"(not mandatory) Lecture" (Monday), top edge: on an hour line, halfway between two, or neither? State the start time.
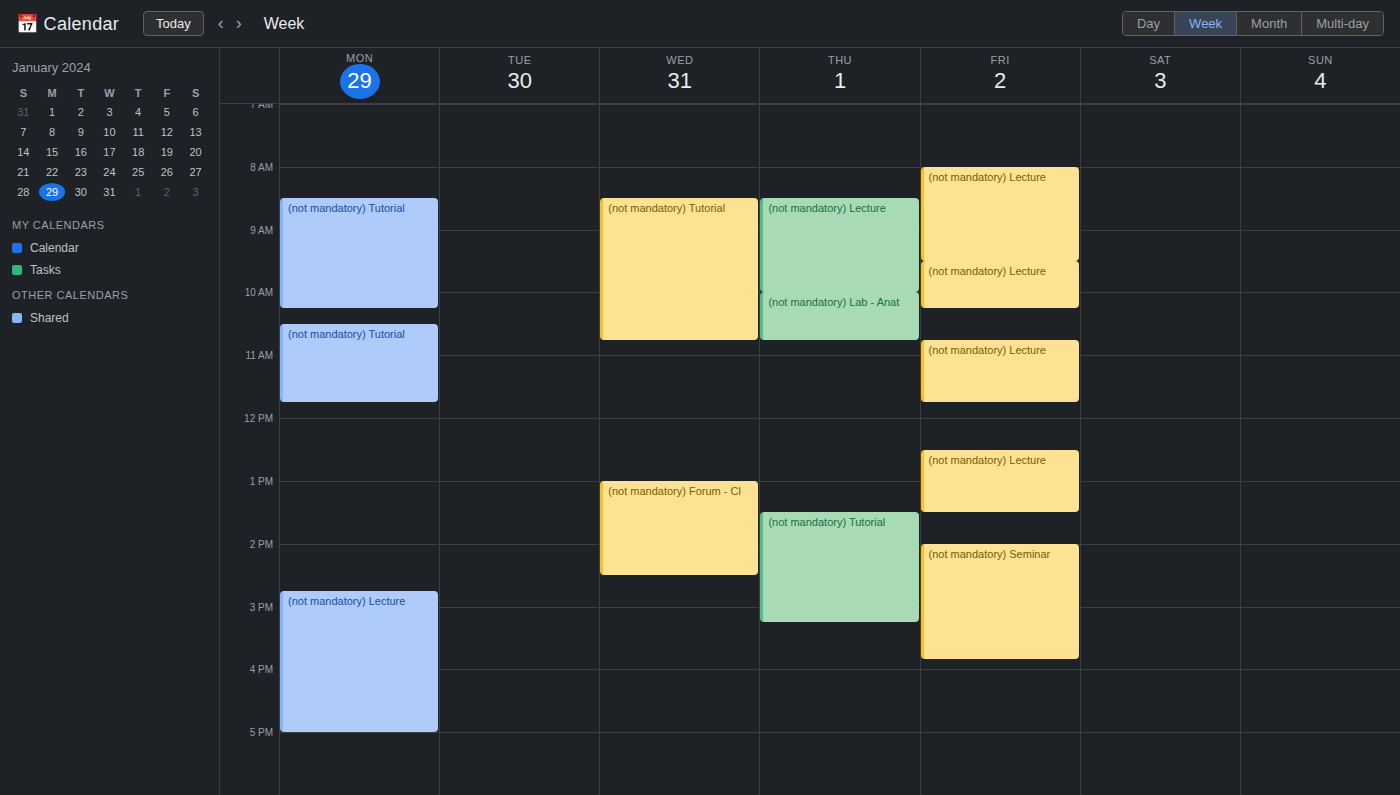
2:45 PM -- neither: three quarters of the way from the 2 PM line to the 3 PM line.